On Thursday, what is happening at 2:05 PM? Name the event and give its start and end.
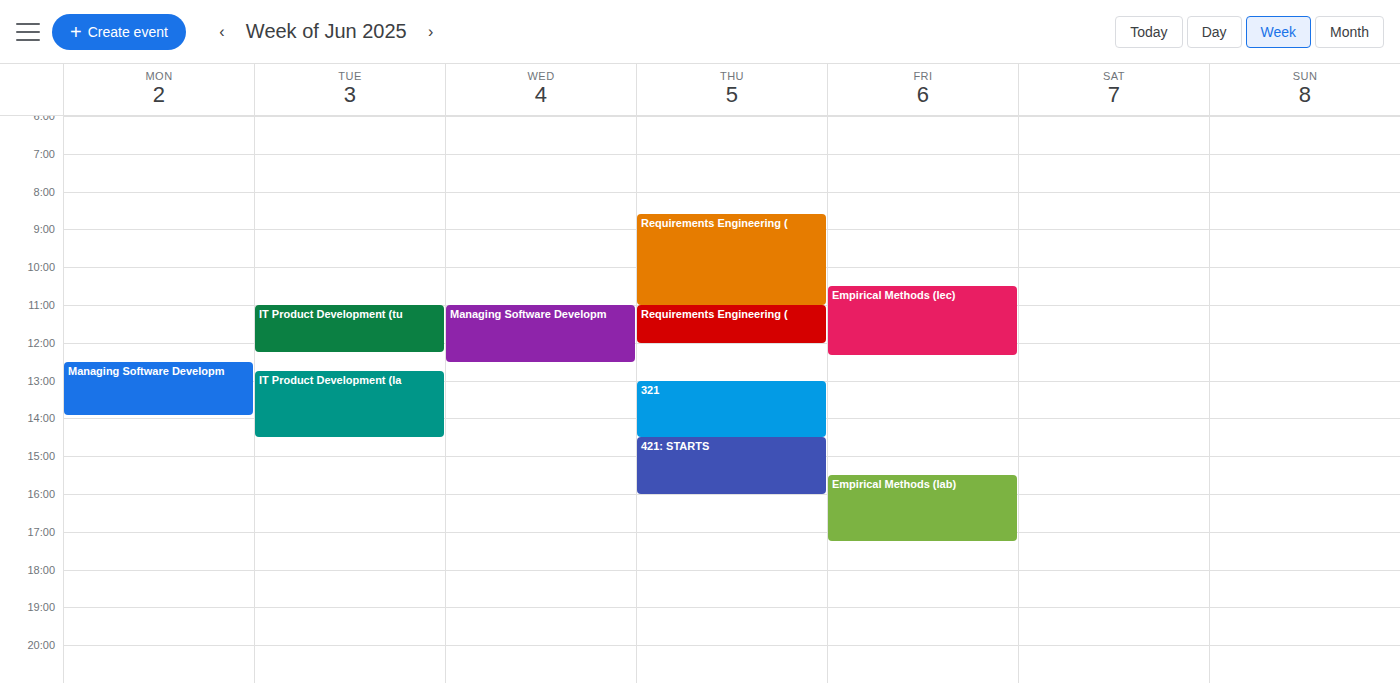
"321", 1:00 PM to 2:30 PM